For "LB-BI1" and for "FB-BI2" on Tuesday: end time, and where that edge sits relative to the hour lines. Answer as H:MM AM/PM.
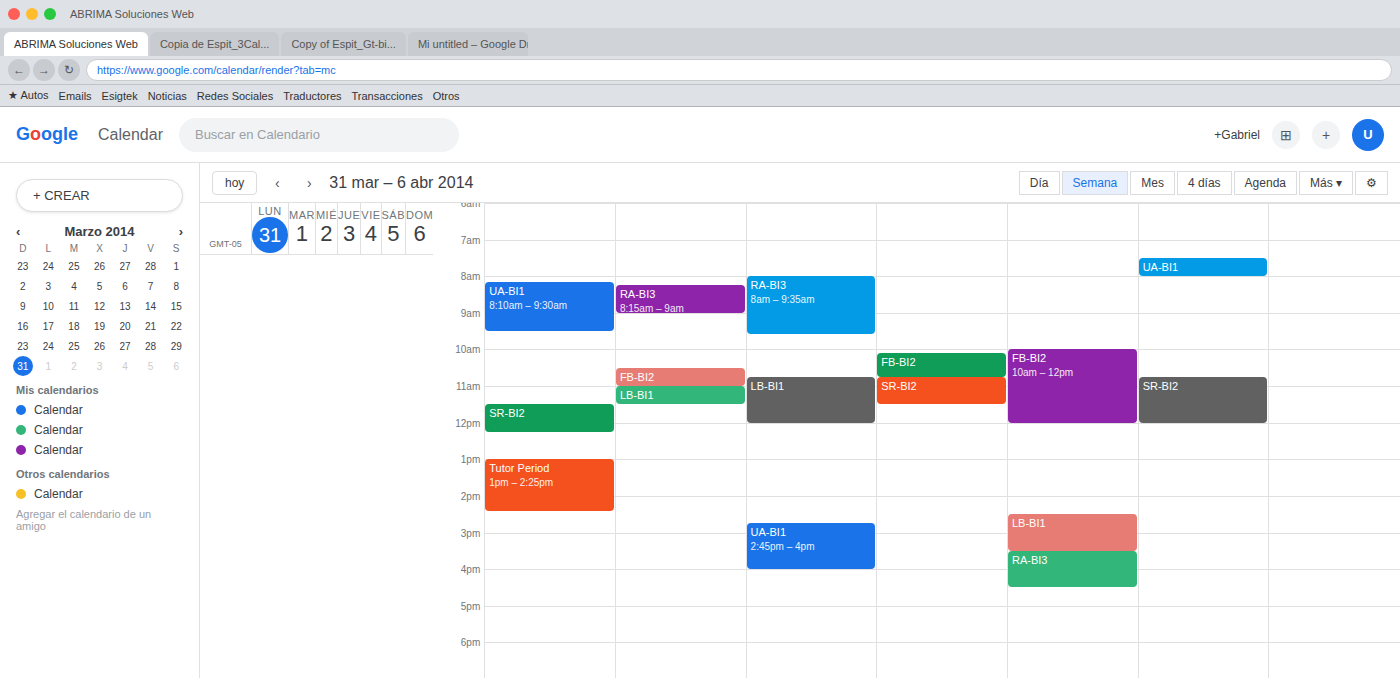
"LB-BI1": 11:30 AM, halfway between the 11 AM and 12 PM lines. "FB-BI2": 11:00 AM, exactly on the 11 AM line.